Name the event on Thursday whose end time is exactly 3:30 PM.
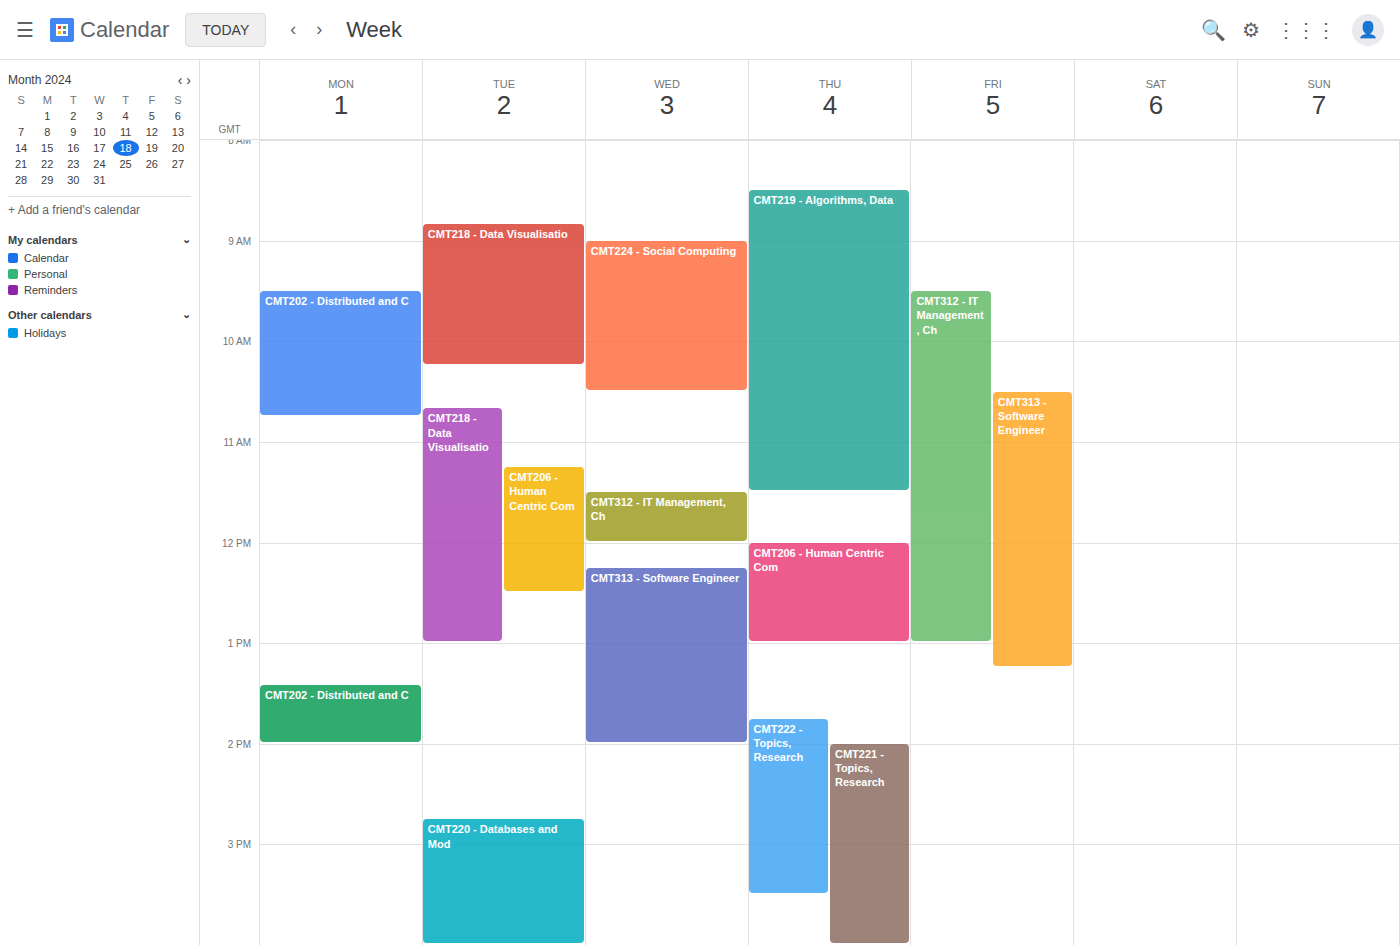
"CMT222 - Topics, Research"